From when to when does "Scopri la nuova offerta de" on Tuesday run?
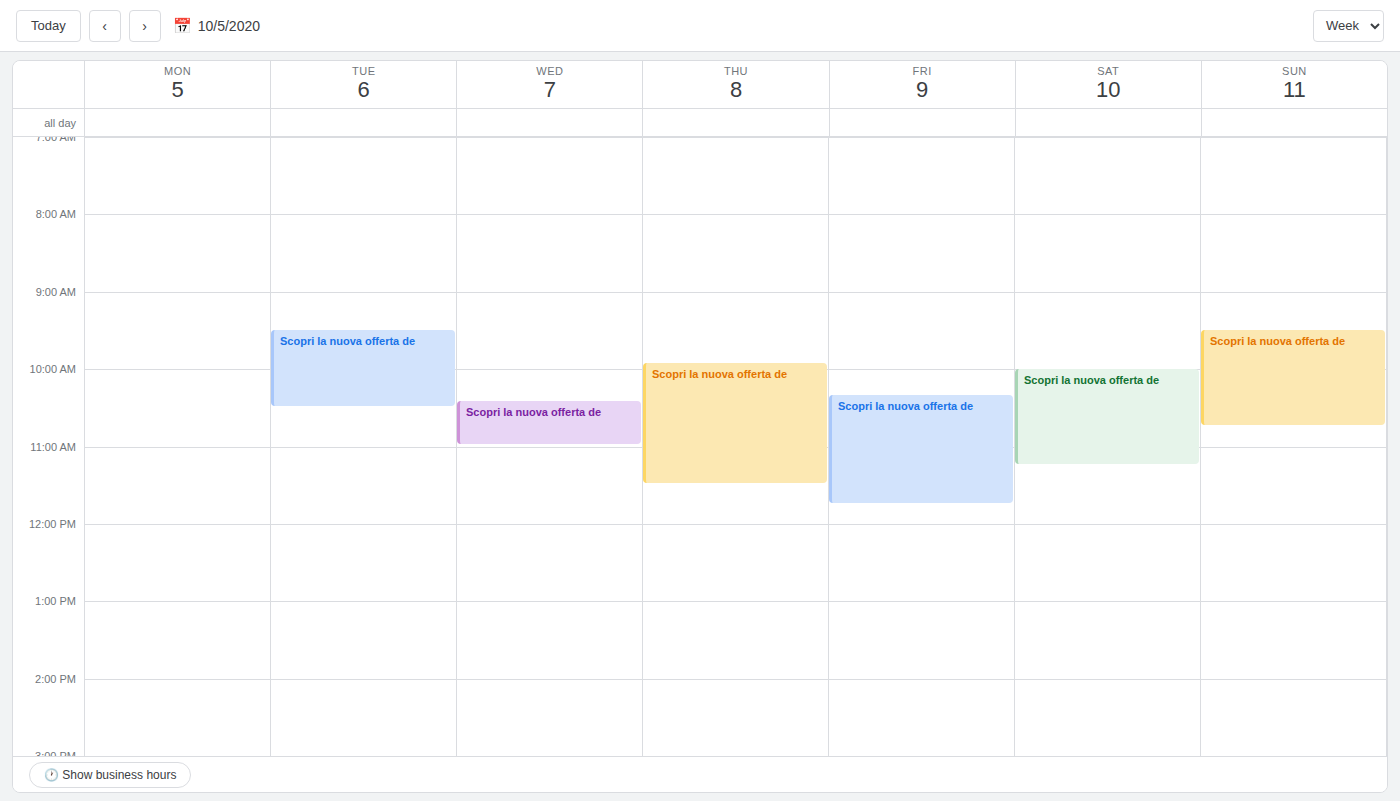
09:30 to 10:30